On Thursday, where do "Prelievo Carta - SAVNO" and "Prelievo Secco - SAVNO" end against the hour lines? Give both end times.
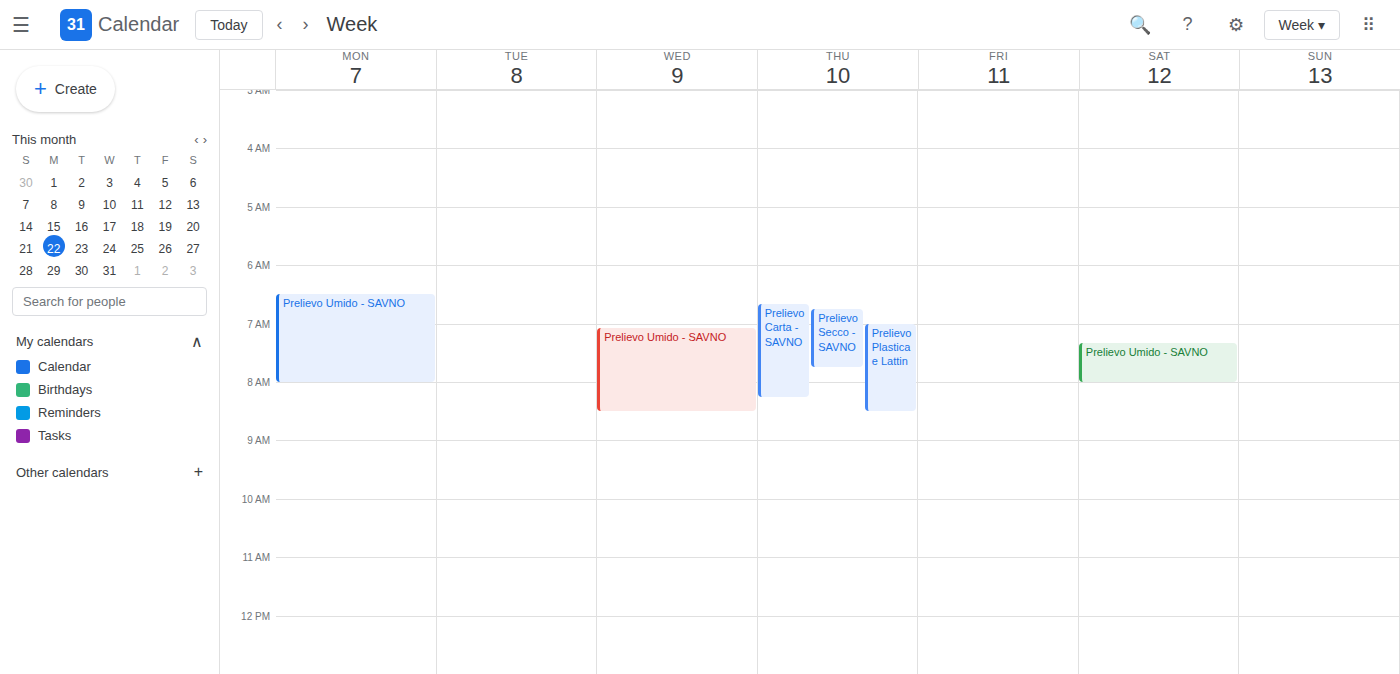
"Prelievo Carta - SAVNO": 8:15 AM, neither: a quarter of the way from the 8 AM line to the 9 AM line. "Prelievo Secco - SAVNO": 7:45 AM, neither: three quarters of the way from the 7 AM line to the 8 AM line.